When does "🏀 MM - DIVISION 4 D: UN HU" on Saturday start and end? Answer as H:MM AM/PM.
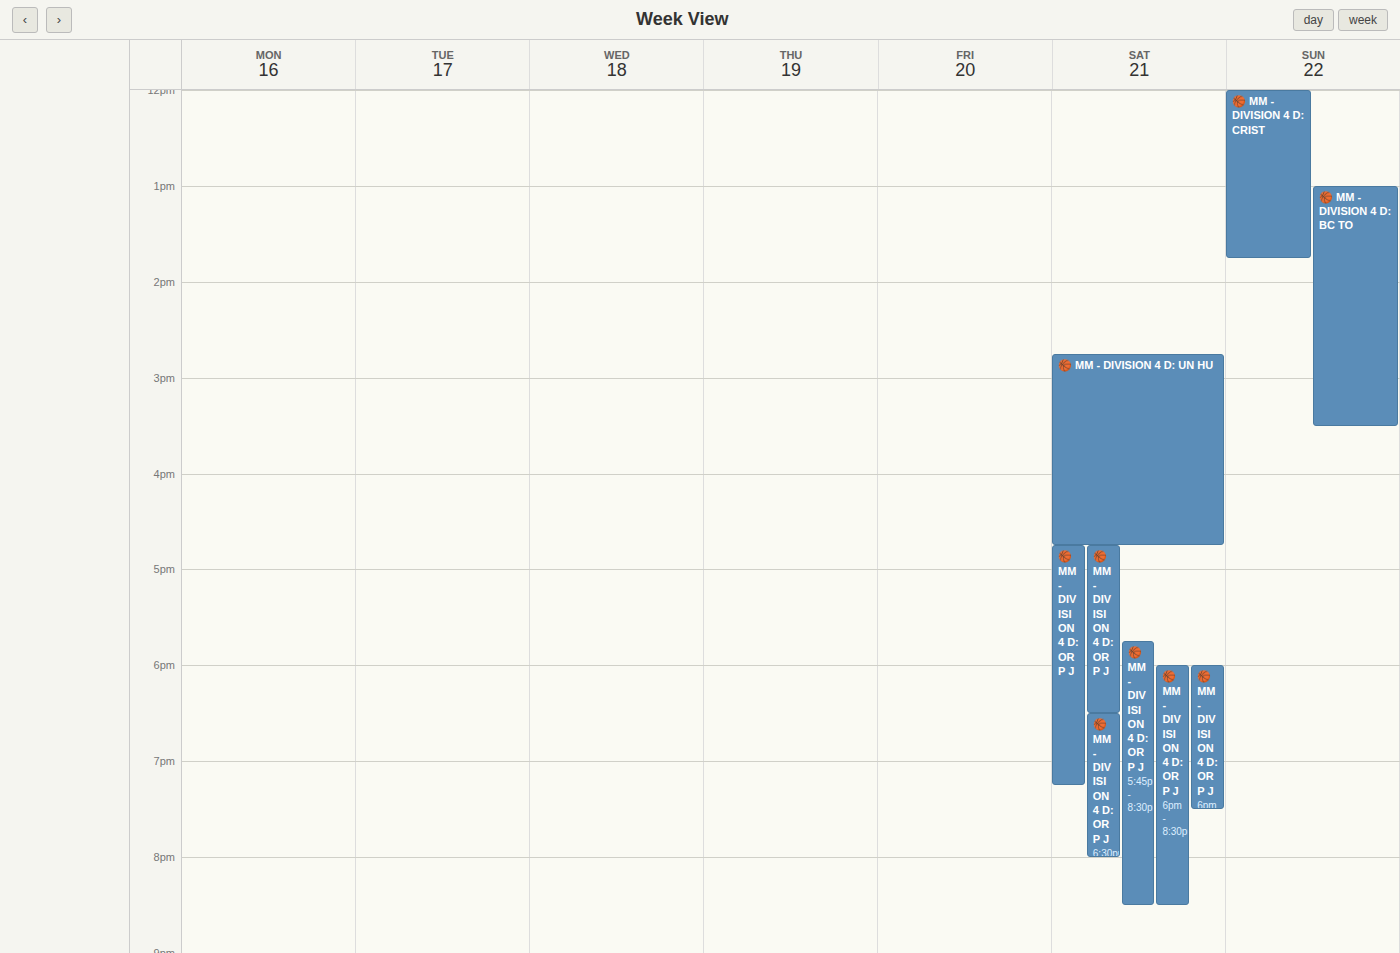
2:45 PM to 4:45 PM